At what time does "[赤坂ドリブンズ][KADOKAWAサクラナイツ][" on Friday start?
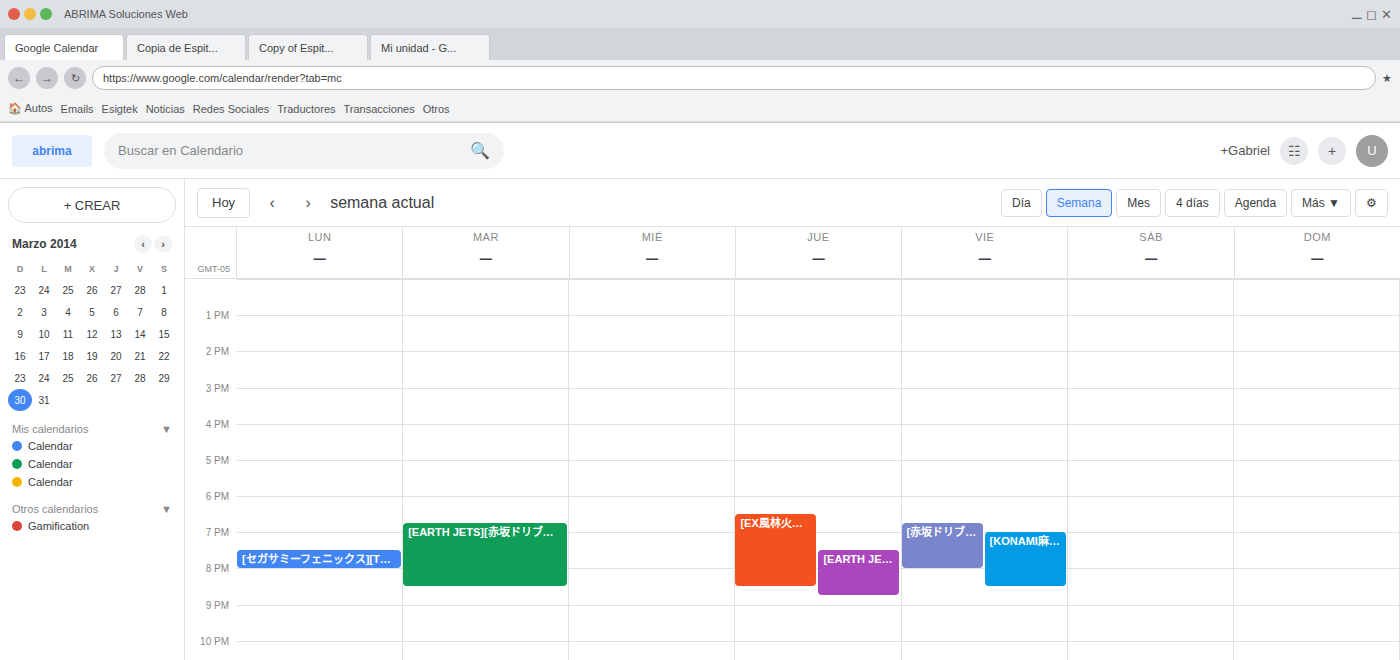
6:45 PM